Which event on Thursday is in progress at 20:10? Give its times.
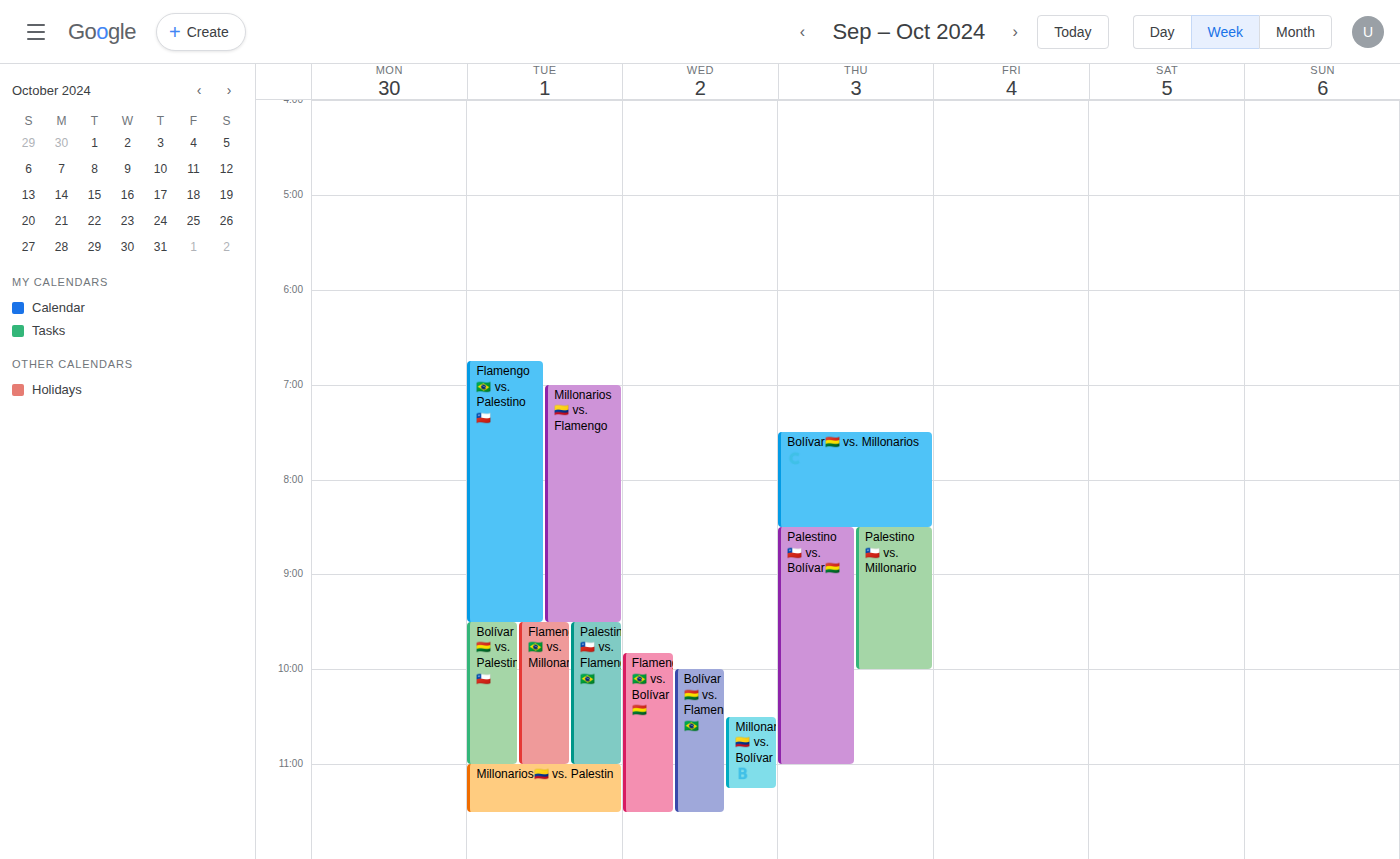
"Bolívar🇧🇴 vs. Millonarios🇨", 19:30 to 20:30